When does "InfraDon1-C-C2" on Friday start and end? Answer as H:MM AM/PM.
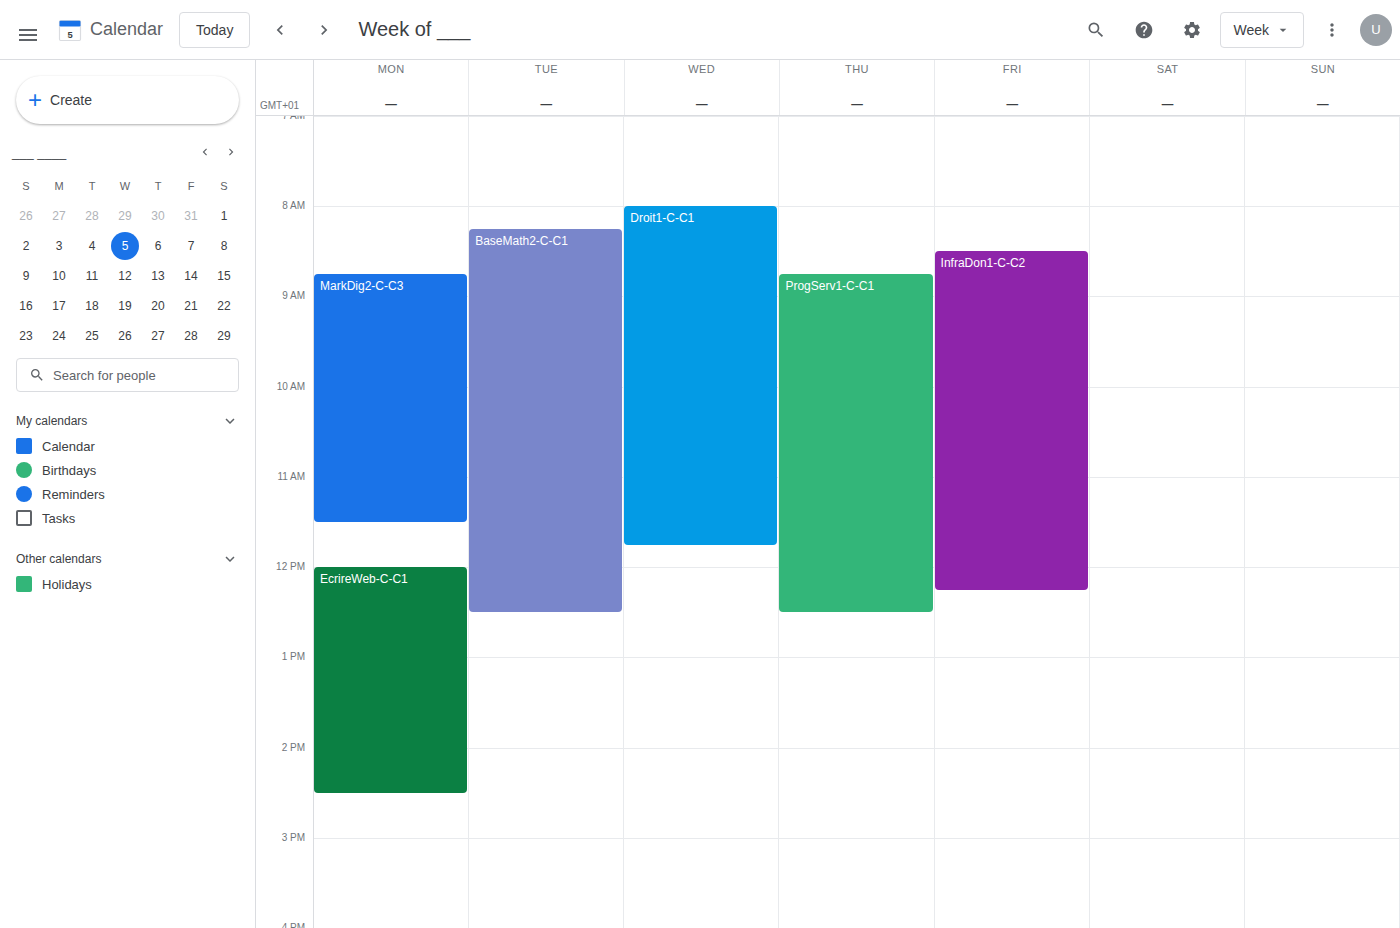
8:30 AM to 12:15 PM